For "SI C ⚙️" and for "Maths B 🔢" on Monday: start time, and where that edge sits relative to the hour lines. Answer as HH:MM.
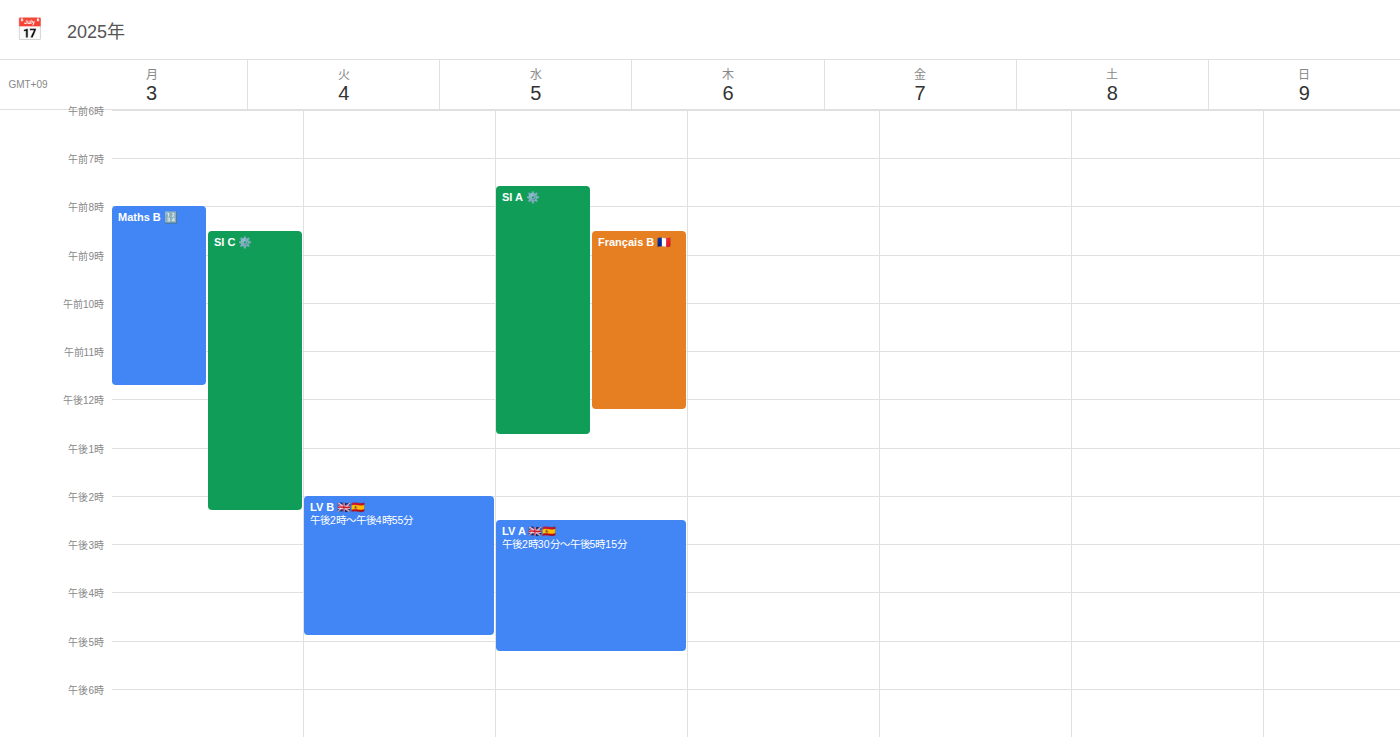
"SI C ⚙️": 08:30, halfway between the 08:00 and 09:00 lines. "Maths B 🔢": 08:00, exactly on the 08:00 line.